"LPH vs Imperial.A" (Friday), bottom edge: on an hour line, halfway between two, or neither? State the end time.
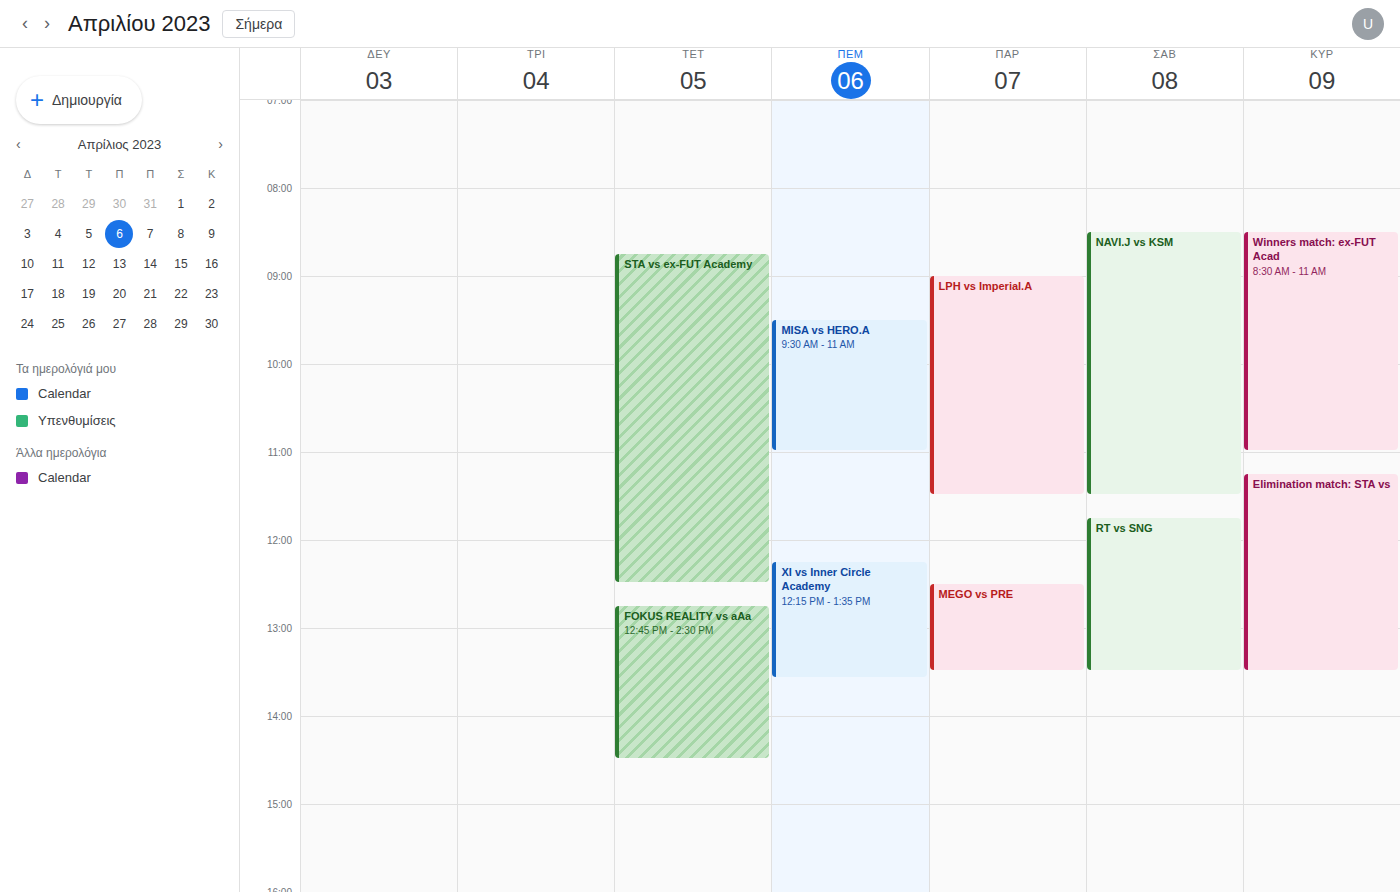
11:30 AM -- halfway between the 11 AM and 12 PM lines.